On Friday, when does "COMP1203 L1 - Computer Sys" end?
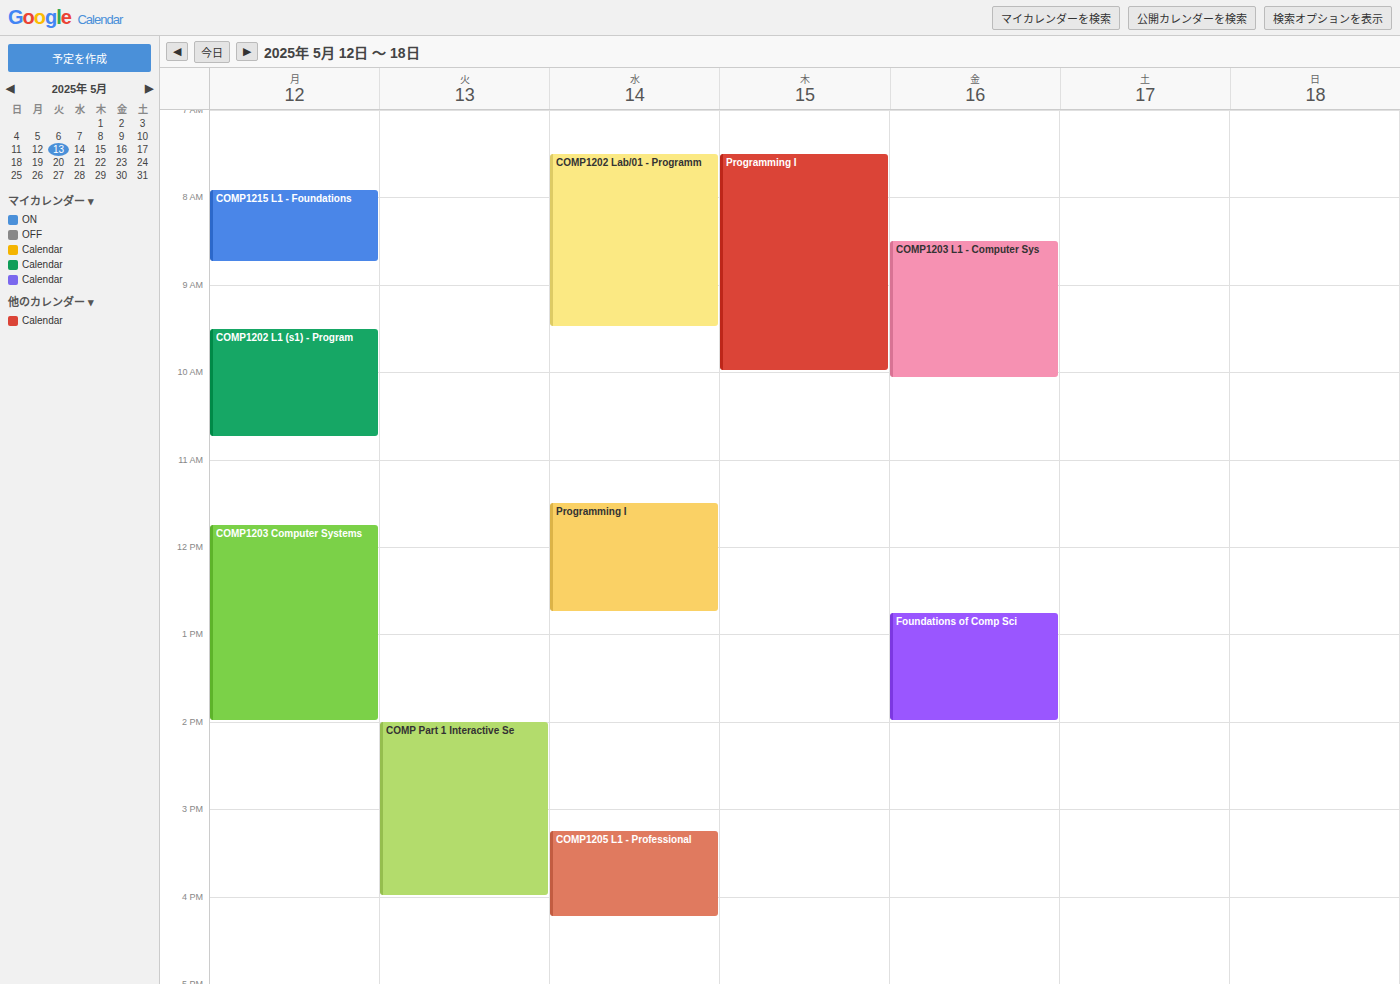
10:05